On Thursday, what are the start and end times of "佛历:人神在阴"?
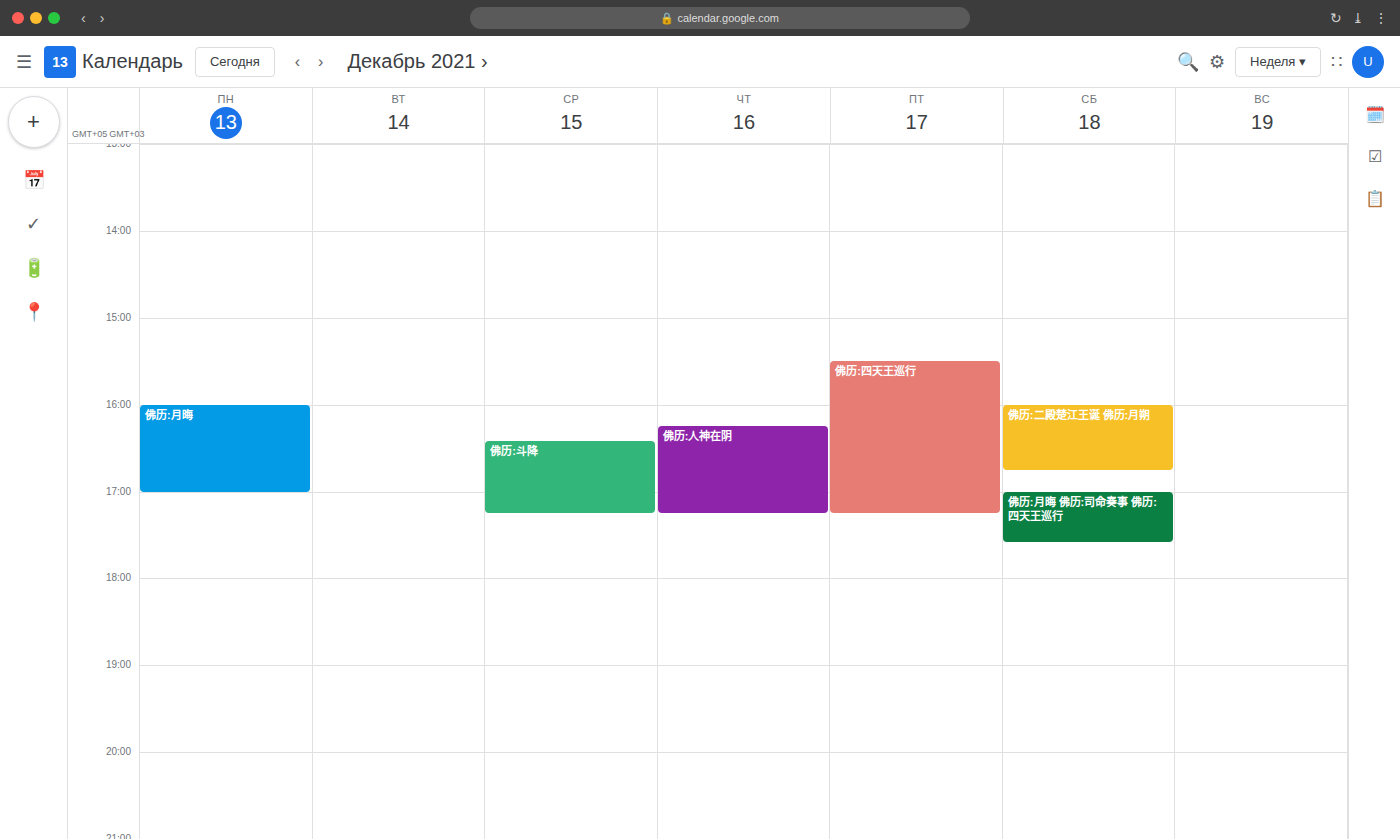
4:15 PM to 5:15 PM